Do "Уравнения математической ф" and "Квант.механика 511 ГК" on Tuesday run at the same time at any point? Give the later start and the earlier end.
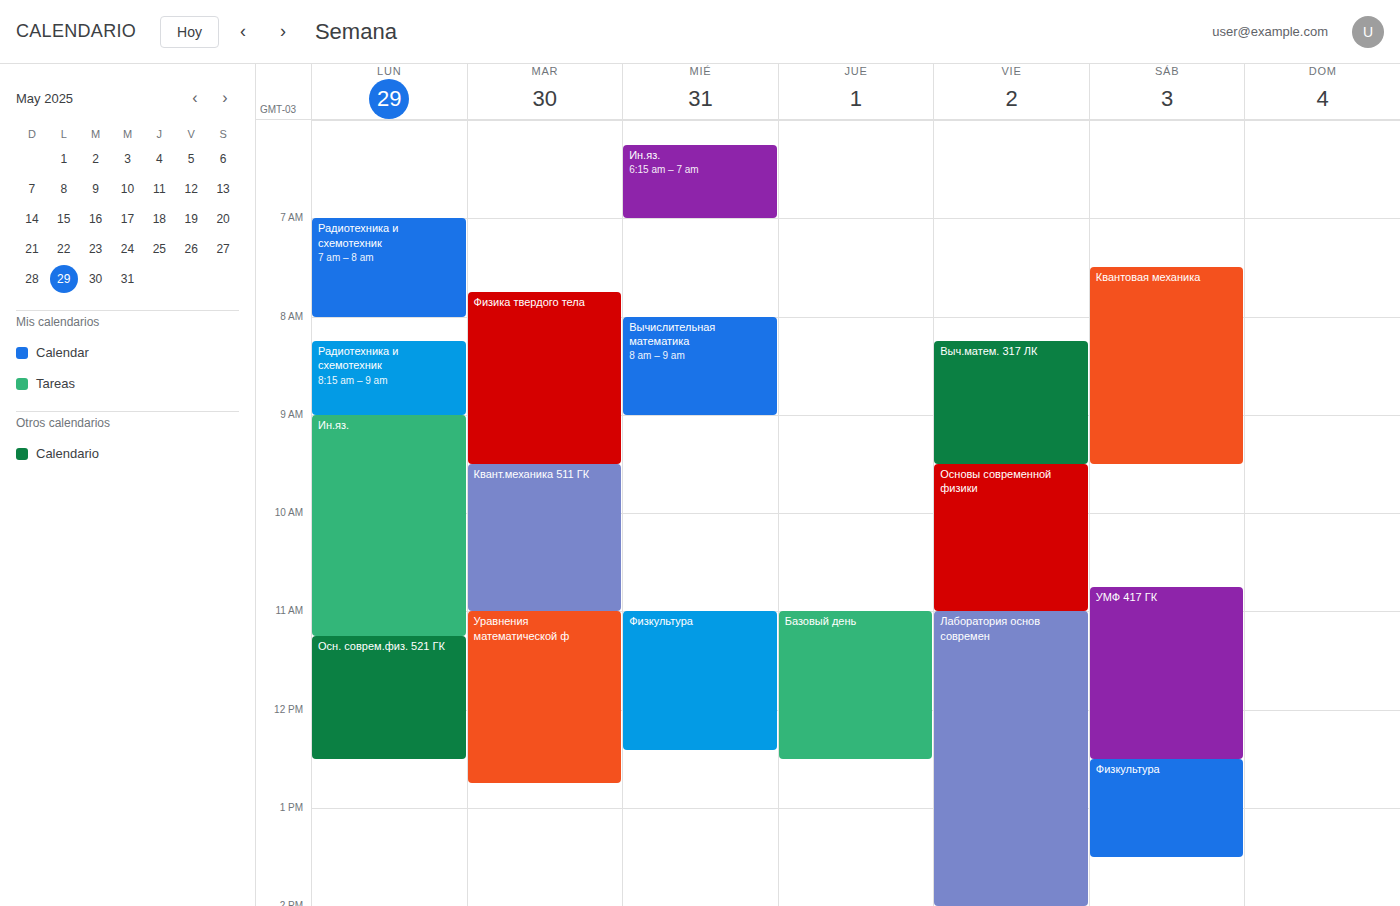
"Квант.механика 511 ГК" ends at 11:00 AM, exactly when "Уравнения математической ф" starts -- they touch but do not overlap.